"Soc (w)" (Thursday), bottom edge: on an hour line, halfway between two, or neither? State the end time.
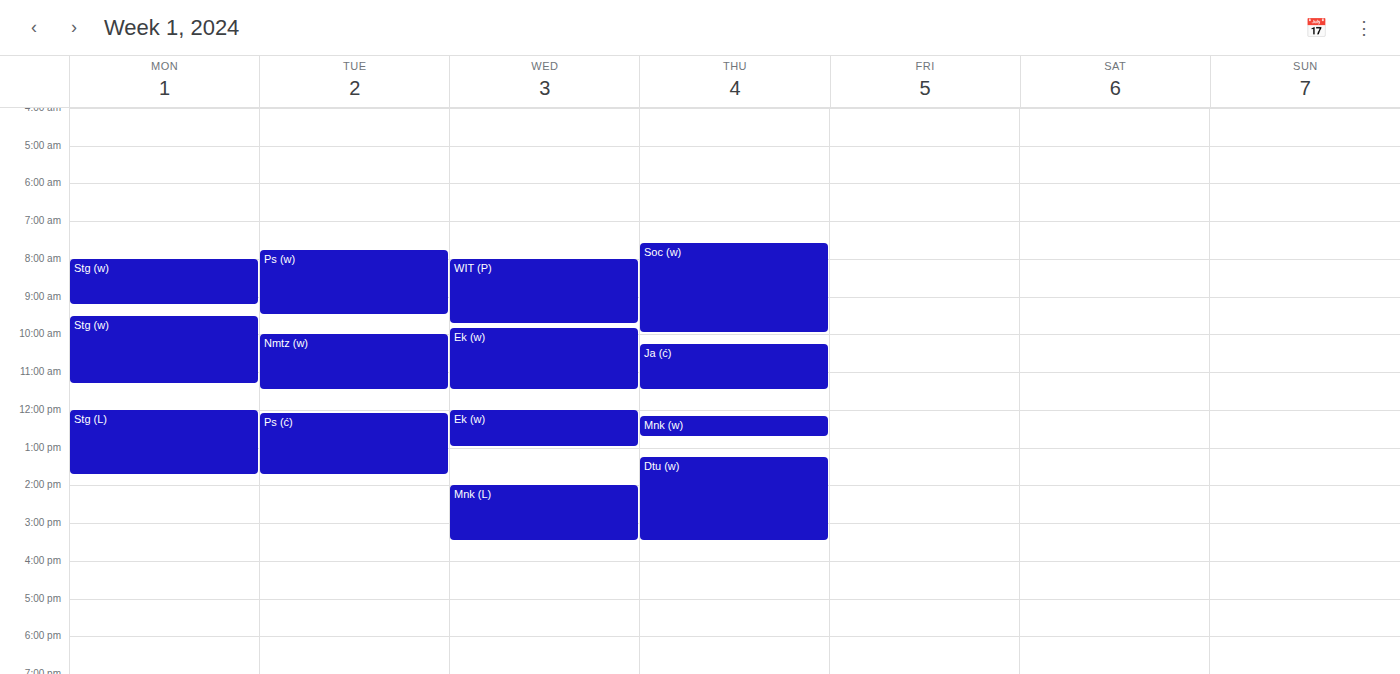
10:00 AM -- exactly on the 10 AM line.